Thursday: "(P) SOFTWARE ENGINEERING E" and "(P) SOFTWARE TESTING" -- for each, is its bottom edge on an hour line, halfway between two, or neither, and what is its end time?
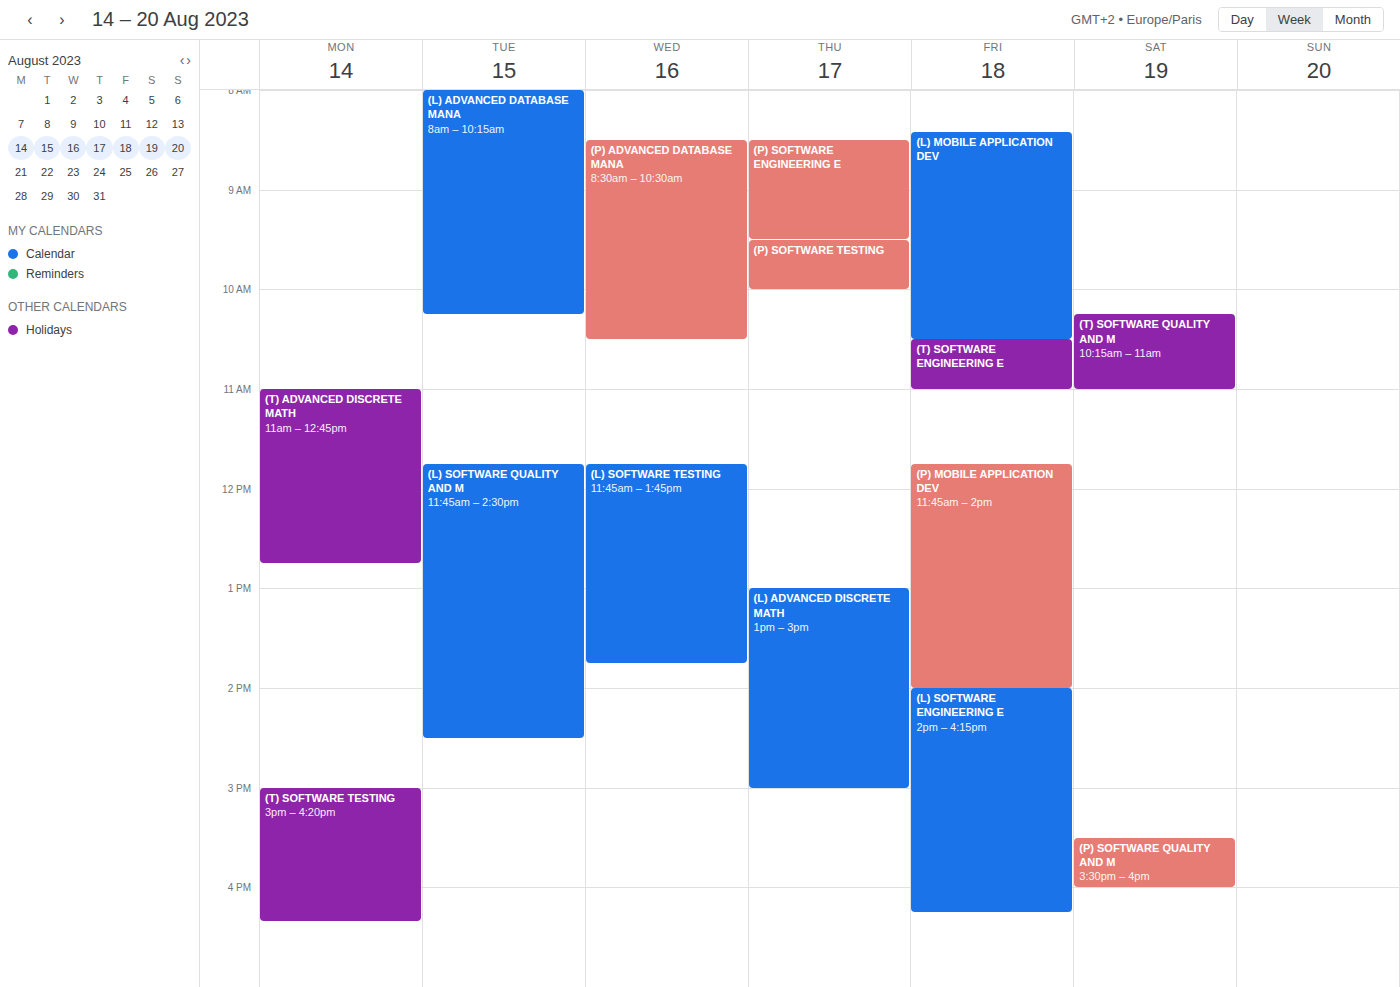
"(P) SOFTWARE ENGINEERING E": 9:30 AM, halfway between the 9 AM and 10 AM lines. "(P) SOFTWARE TESTING": 10:00 AM, exactly on the 10 AM line.